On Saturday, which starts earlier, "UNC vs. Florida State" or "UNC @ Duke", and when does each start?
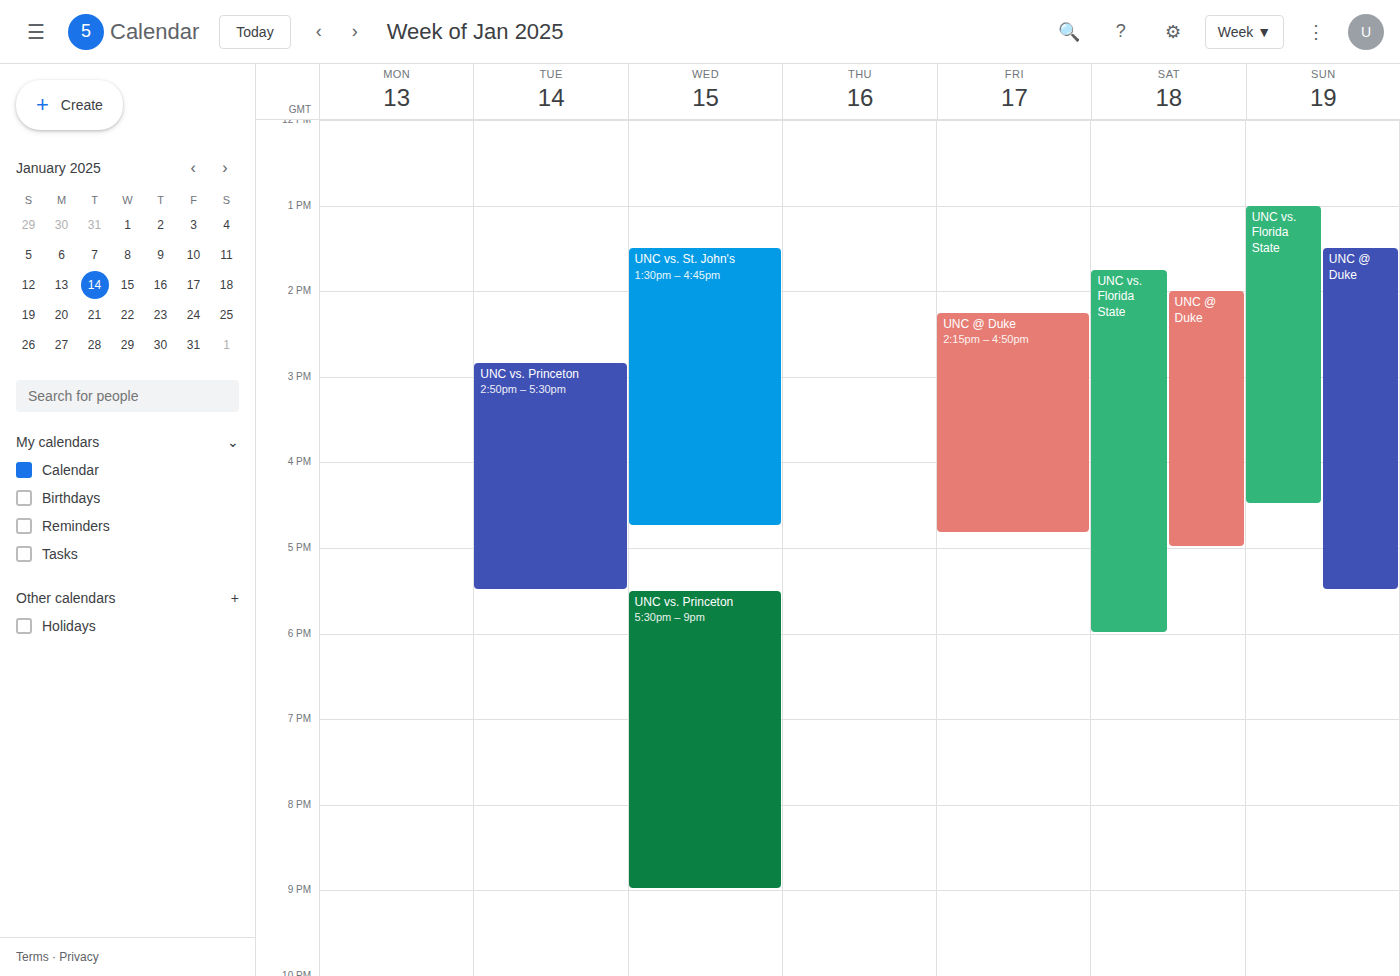
"UNC vs. Florida State" 1:45 PM; "UNC @ Duke" 2:00 PM.